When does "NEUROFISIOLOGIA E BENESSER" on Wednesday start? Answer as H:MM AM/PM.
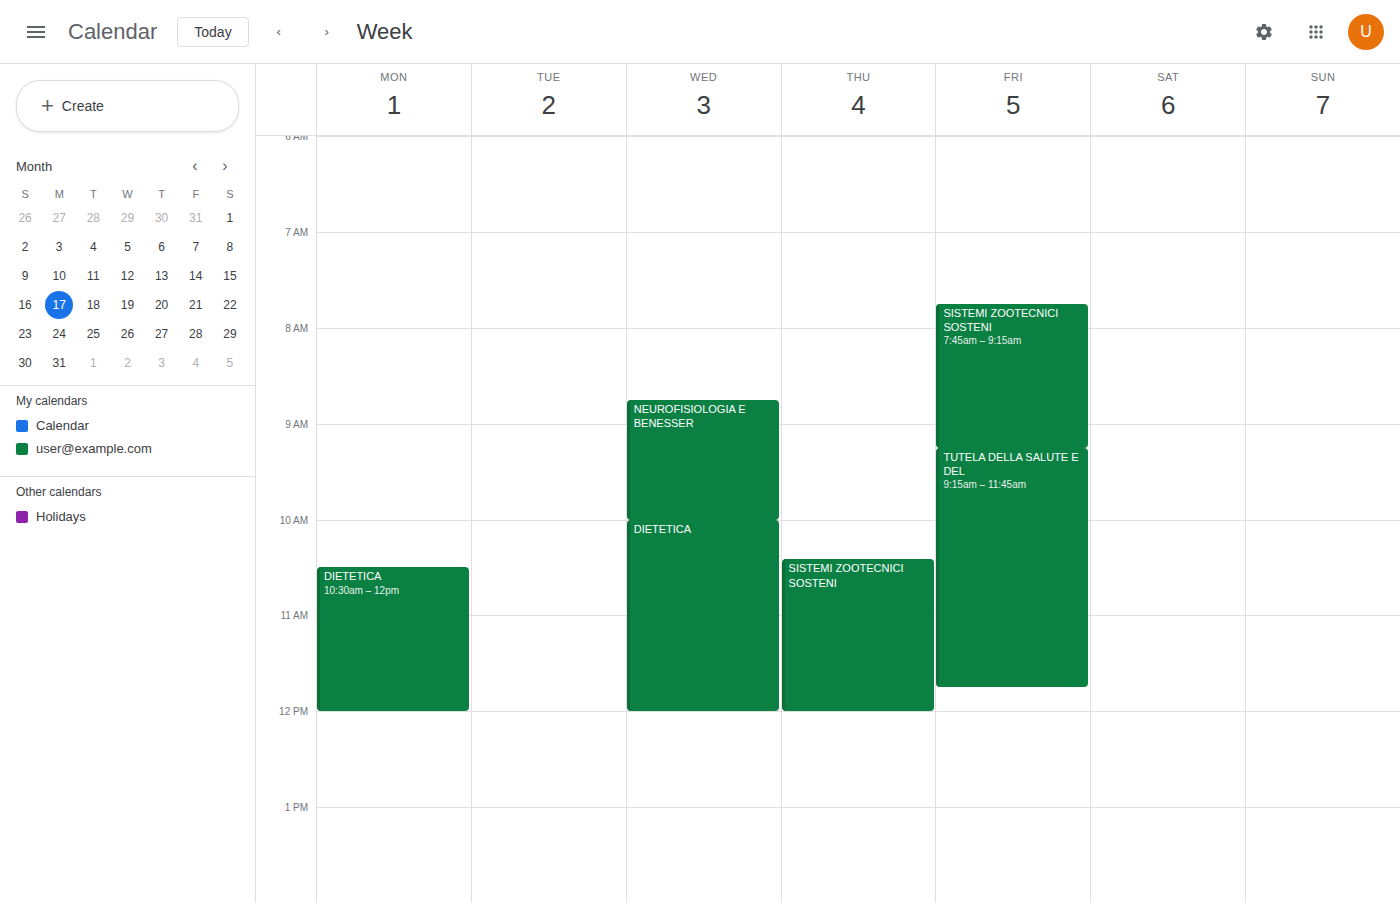
8:45 AM